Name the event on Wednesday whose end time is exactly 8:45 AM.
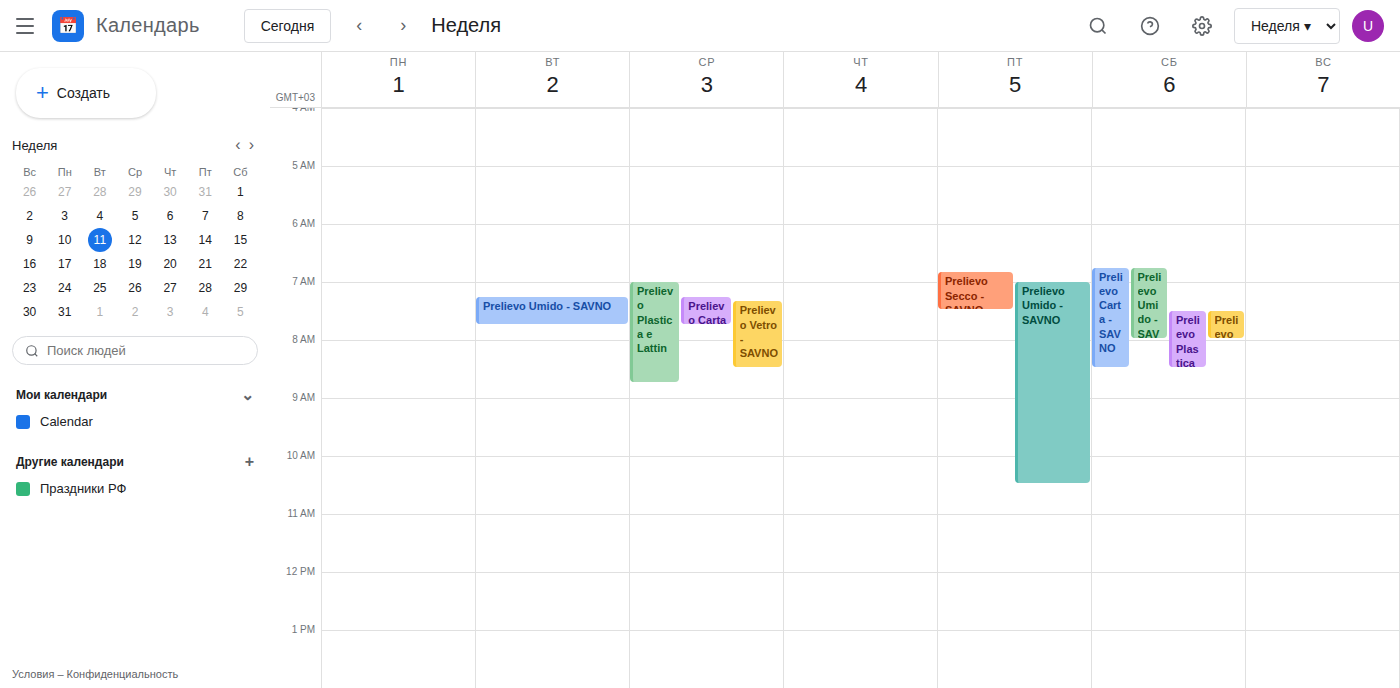
"Prelievo Plastica e Lattin"